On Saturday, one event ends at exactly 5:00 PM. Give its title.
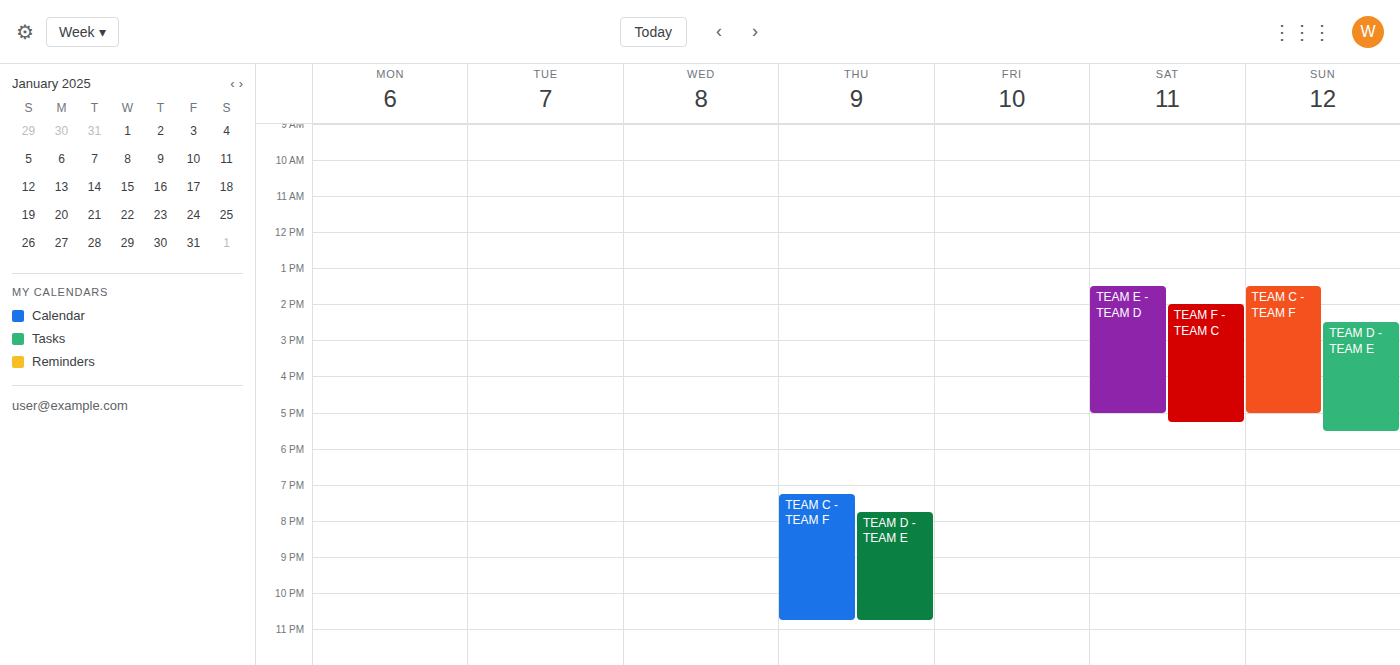
"TEAM E - TEAM D"